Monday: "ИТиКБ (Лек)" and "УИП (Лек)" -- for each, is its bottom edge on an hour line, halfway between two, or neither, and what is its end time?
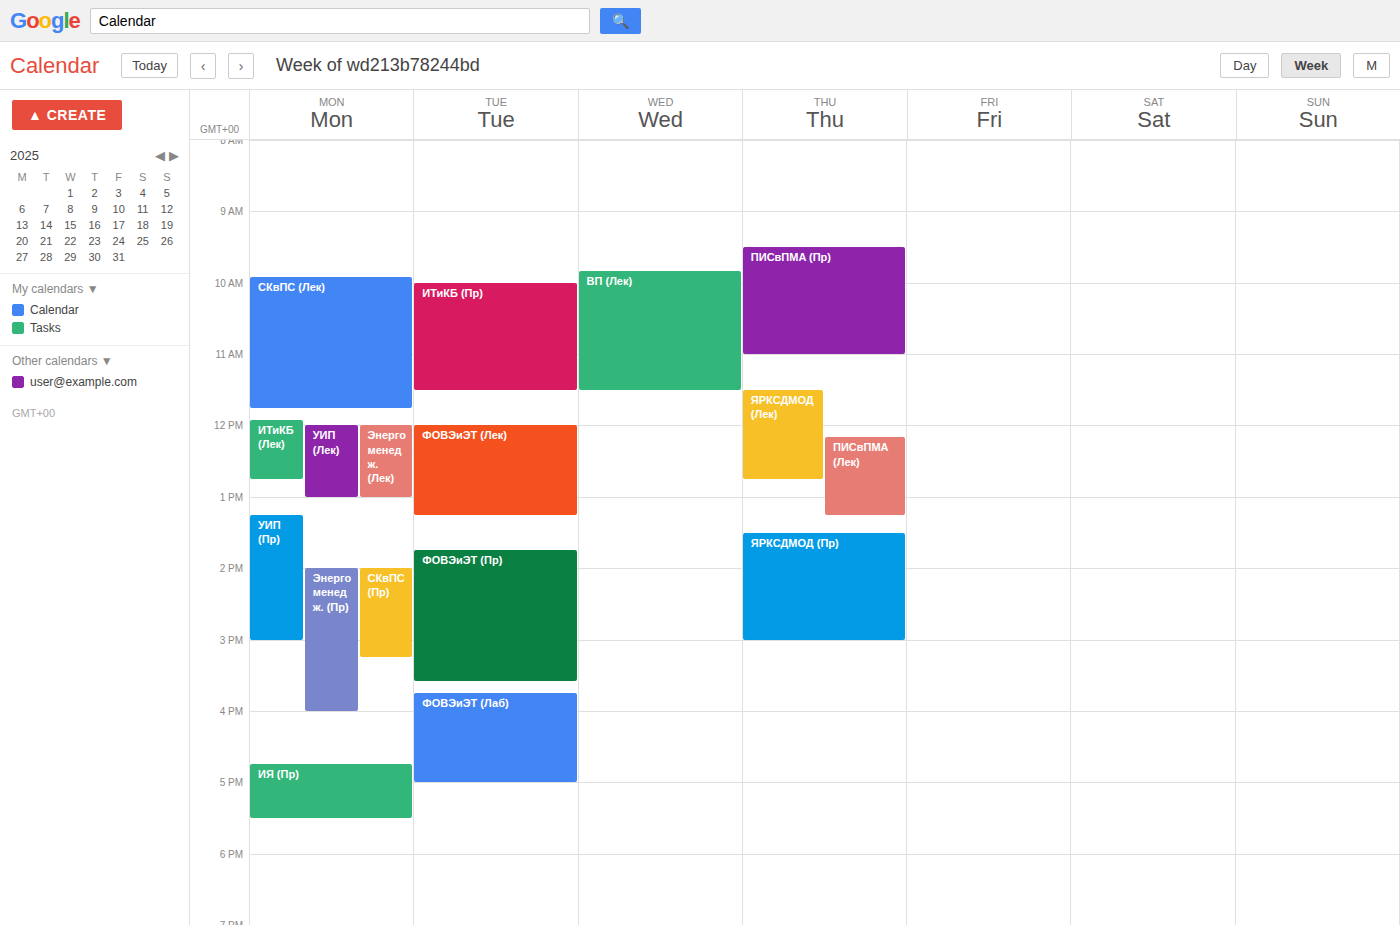
"ИТиКБ (Лек)": 12:45 PM, neither: three quarters of the way from the 12 PM line to the 1 PM line. "УИП (Лек)": 1:00 PM, exactly on the 1 PM line.